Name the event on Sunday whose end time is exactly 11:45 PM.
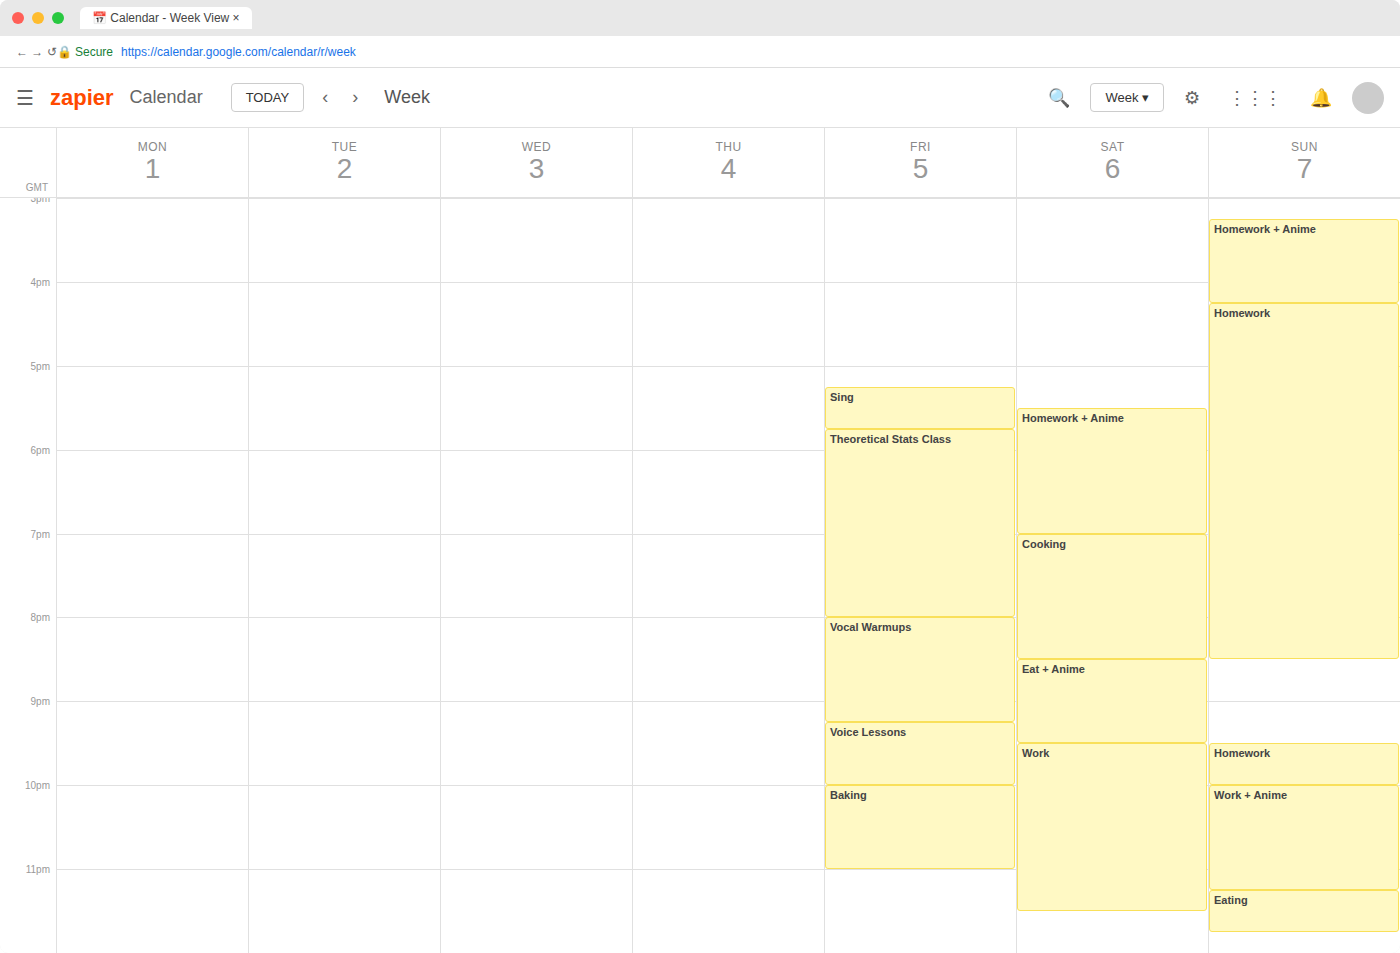
"Eating"